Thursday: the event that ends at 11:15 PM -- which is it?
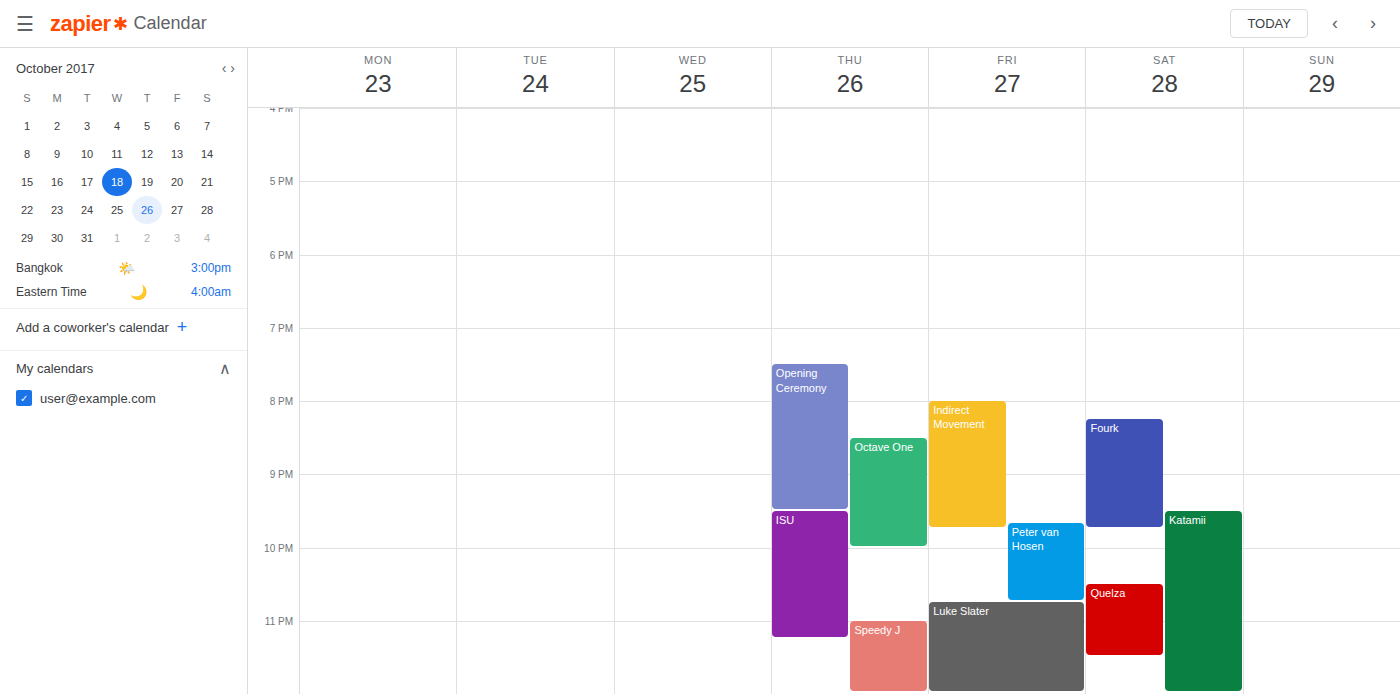
"ISU"